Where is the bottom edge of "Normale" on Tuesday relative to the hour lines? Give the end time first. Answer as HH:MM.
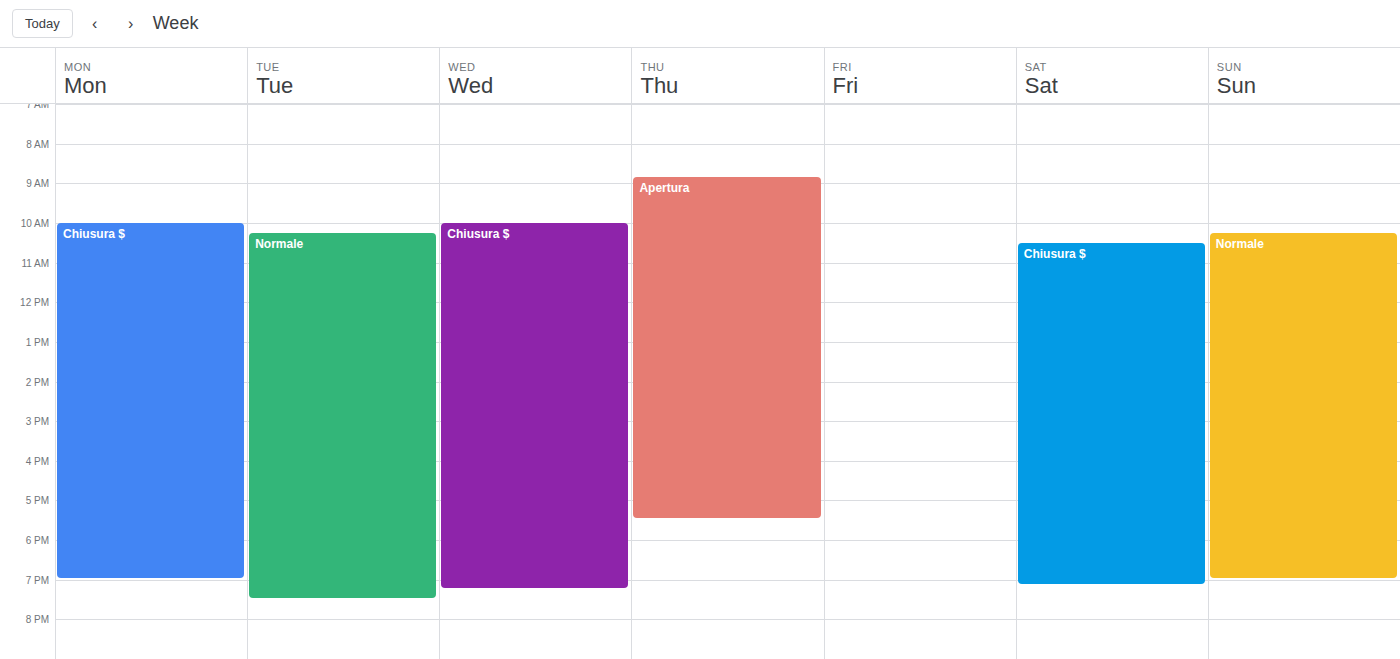
19:30 -- halfway between the 19:00 and 20:00 lines.